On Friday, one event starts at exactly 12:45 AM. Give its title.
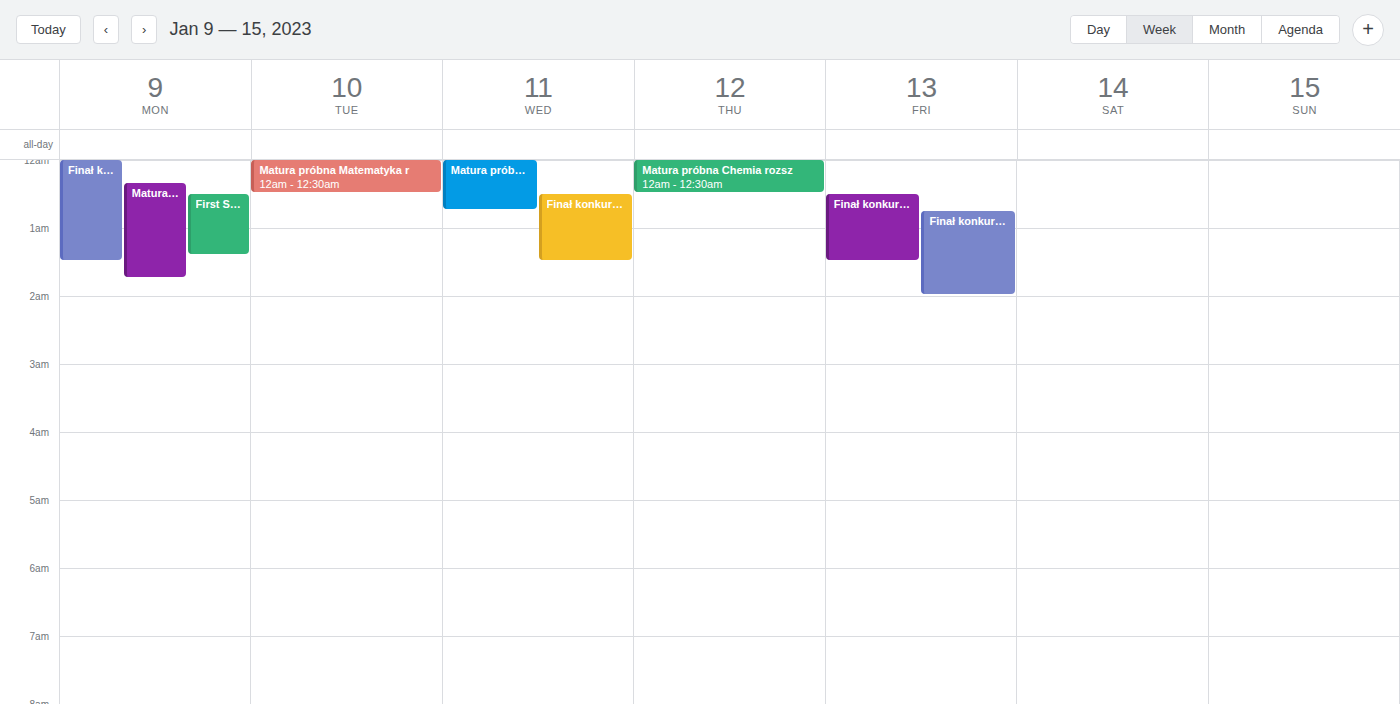
"Finał konkursu InfoSukces"